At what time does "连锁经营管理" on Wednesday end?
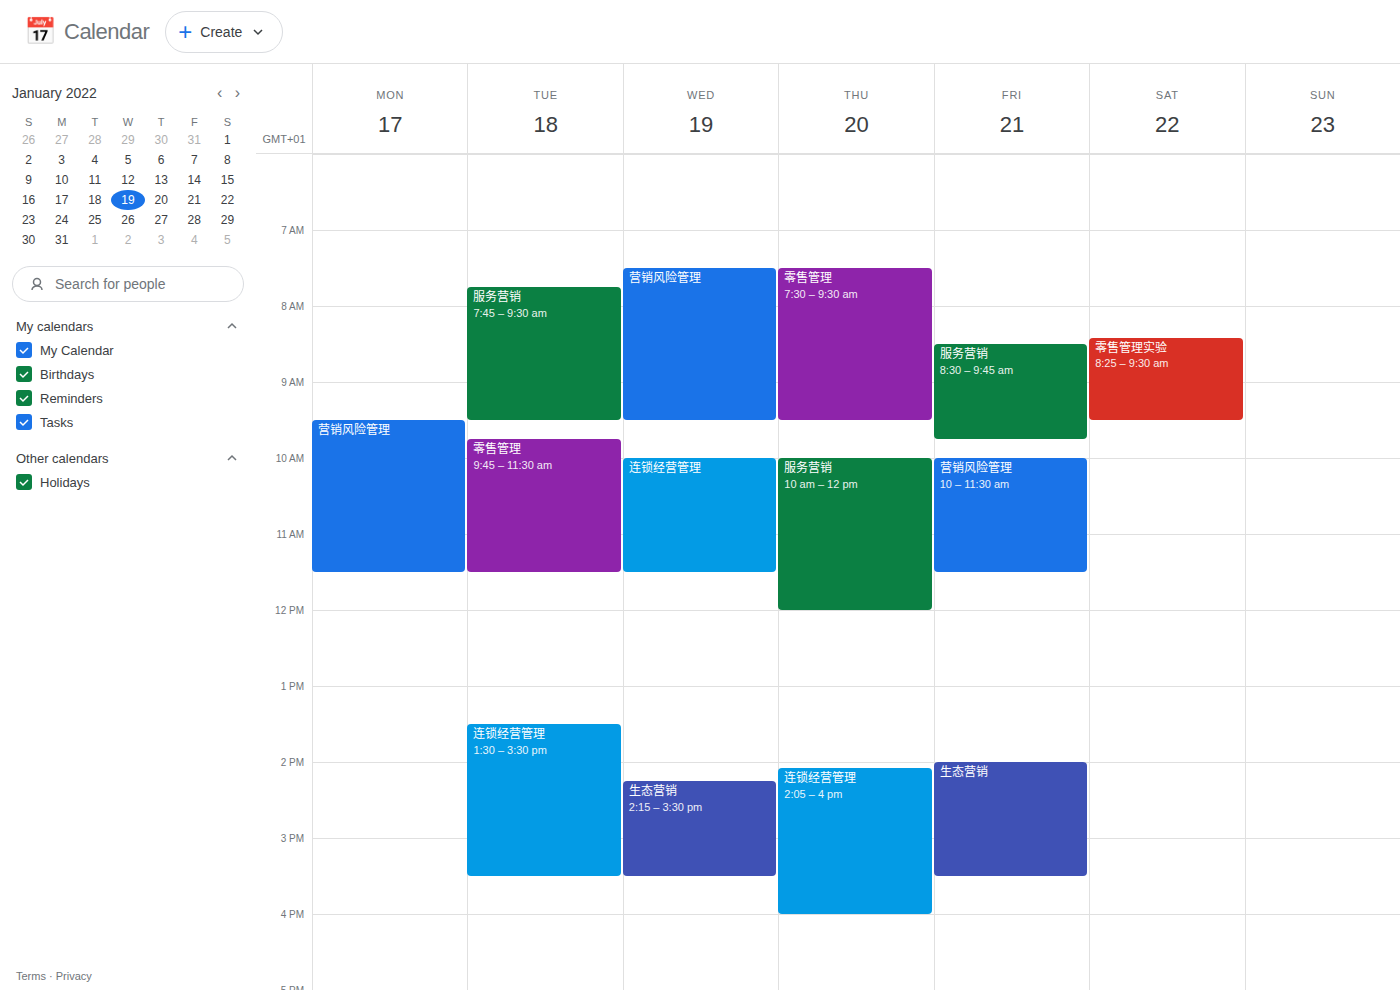
11:30 AM